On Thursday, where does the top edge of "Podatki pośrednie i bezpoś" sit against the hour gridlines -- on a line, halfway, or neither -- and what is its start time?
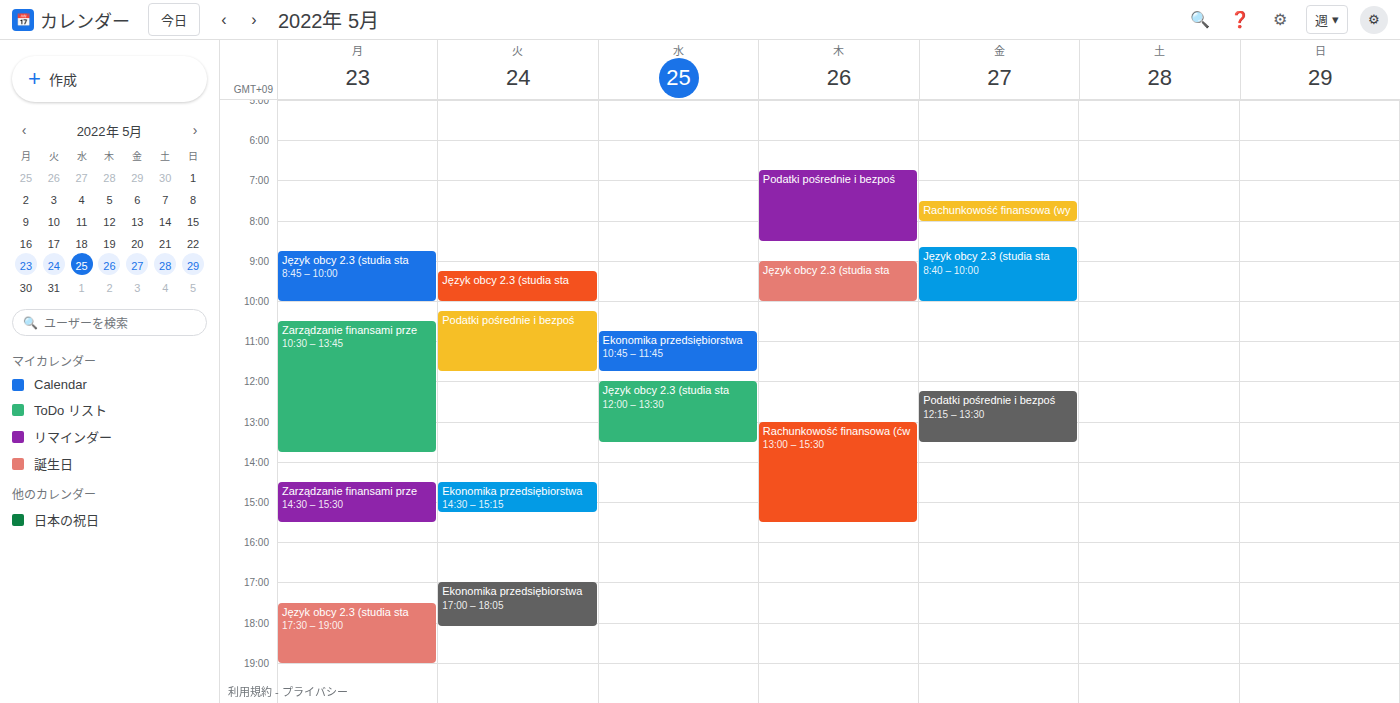
6:45 AM -- neither: three quarters of the way from the 6 AM line to the 7 AM line.